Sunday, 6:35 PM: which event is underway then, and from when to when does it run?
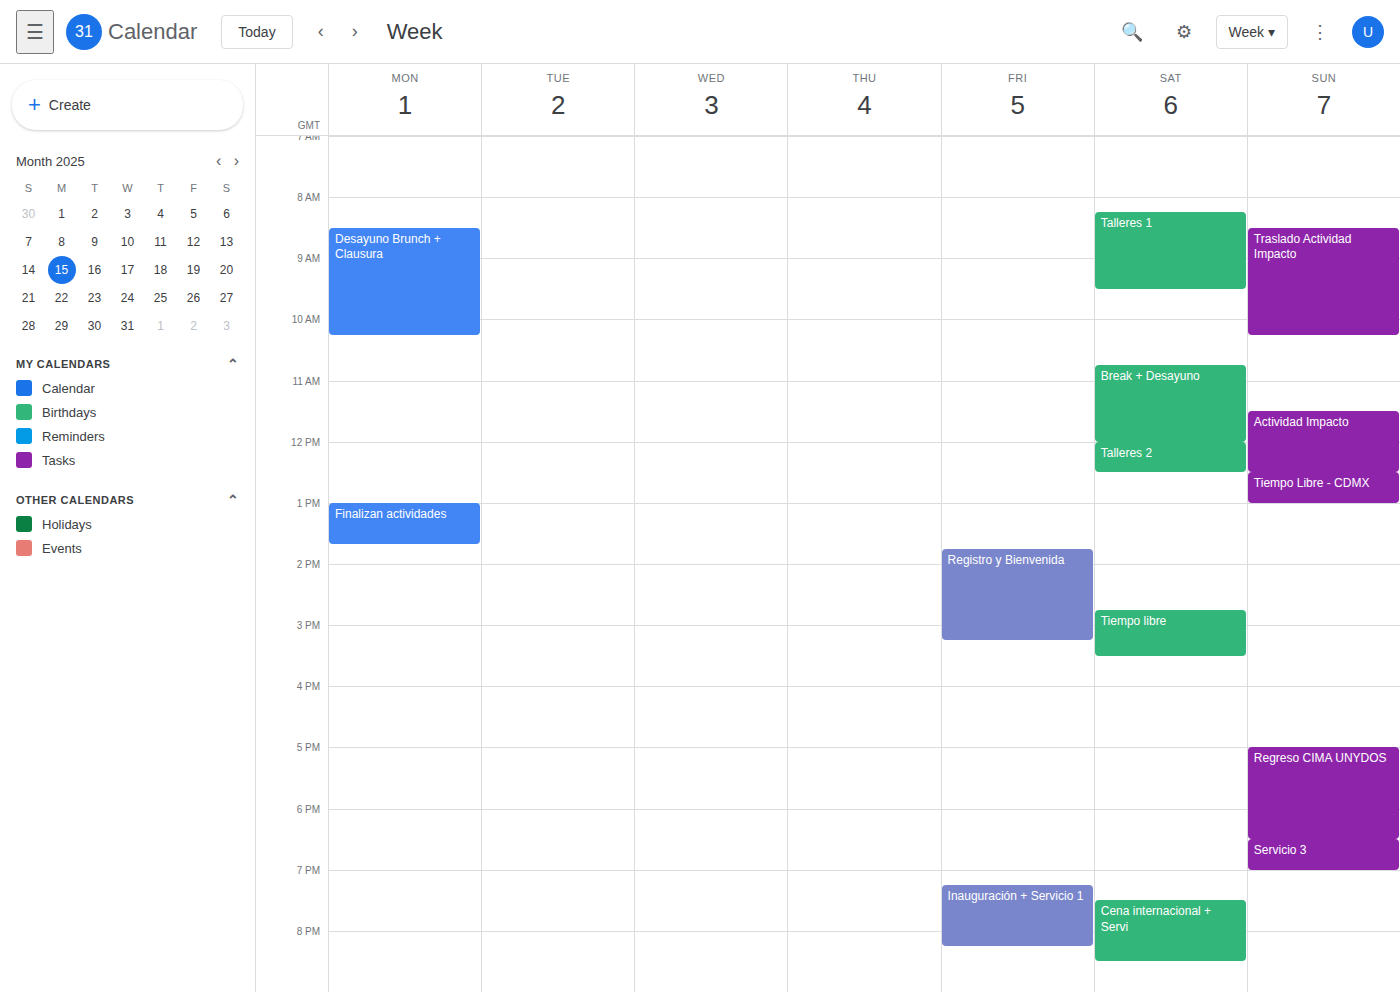
"Servicio 3", 6:30 PM to 7:00 PM